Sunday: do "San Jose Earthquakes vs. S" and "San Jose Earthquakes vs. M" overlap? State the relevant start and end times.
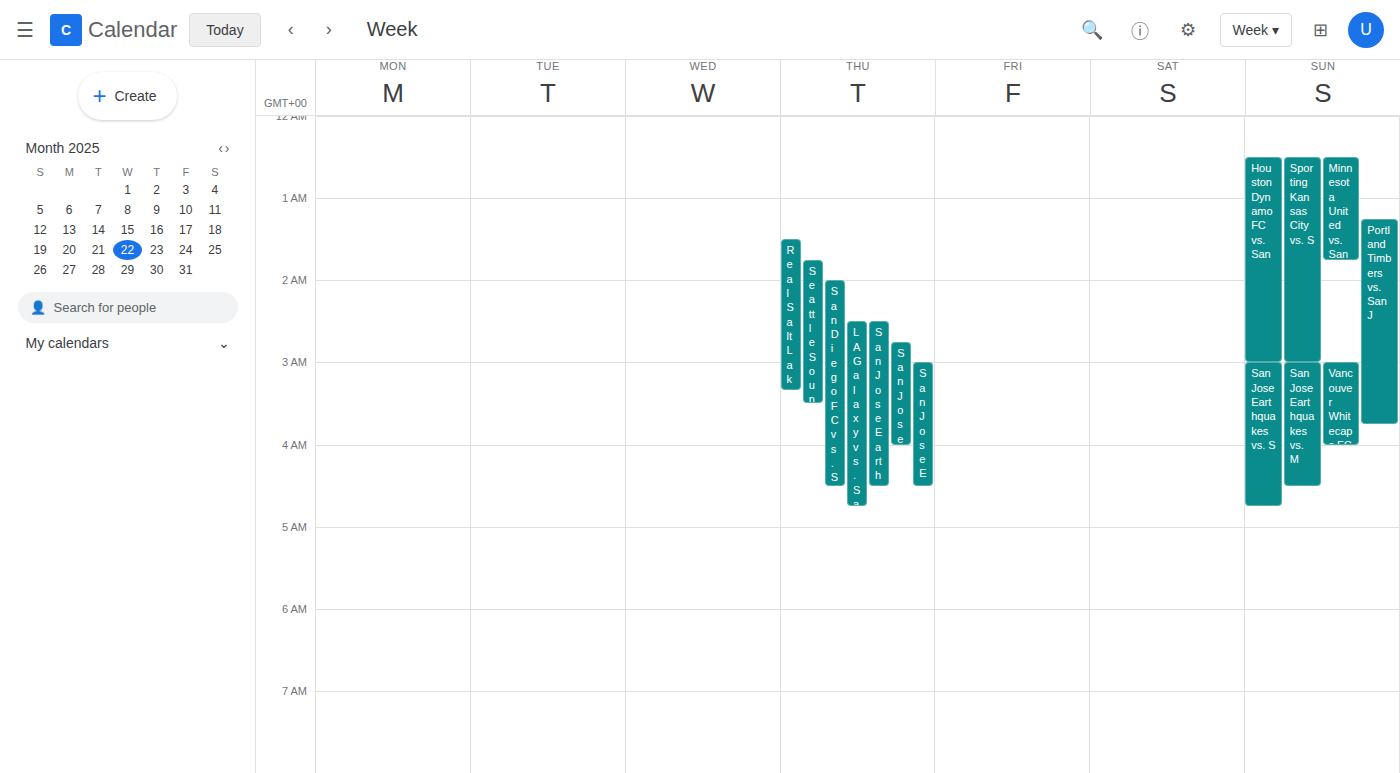
"San Jose Earthquakes vs. M" runs 3:00 AM to 4:30 AM, inside "San Jose Earthquakes vs. S" -- they overlap.